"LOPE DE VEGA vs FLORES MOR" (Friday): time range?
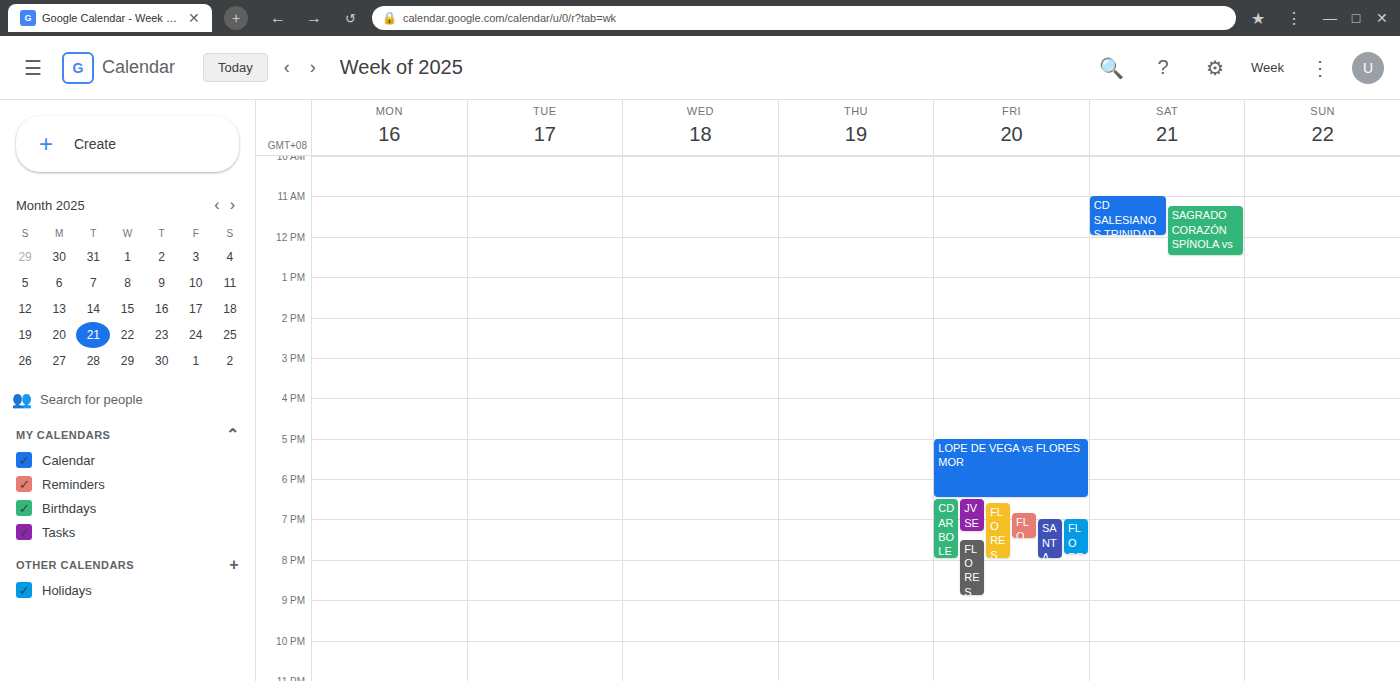
5:00 PM to 6:30 PM